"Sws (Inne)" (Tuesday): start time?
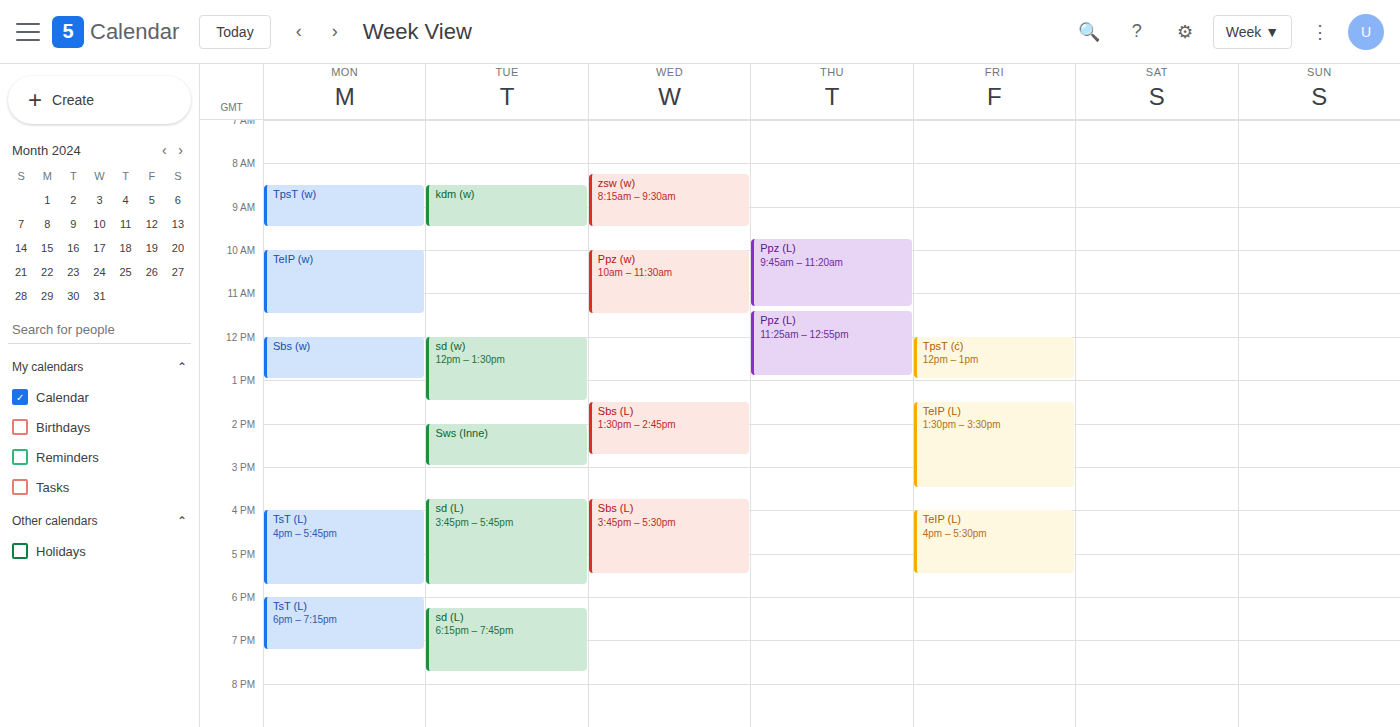
2:00 PM